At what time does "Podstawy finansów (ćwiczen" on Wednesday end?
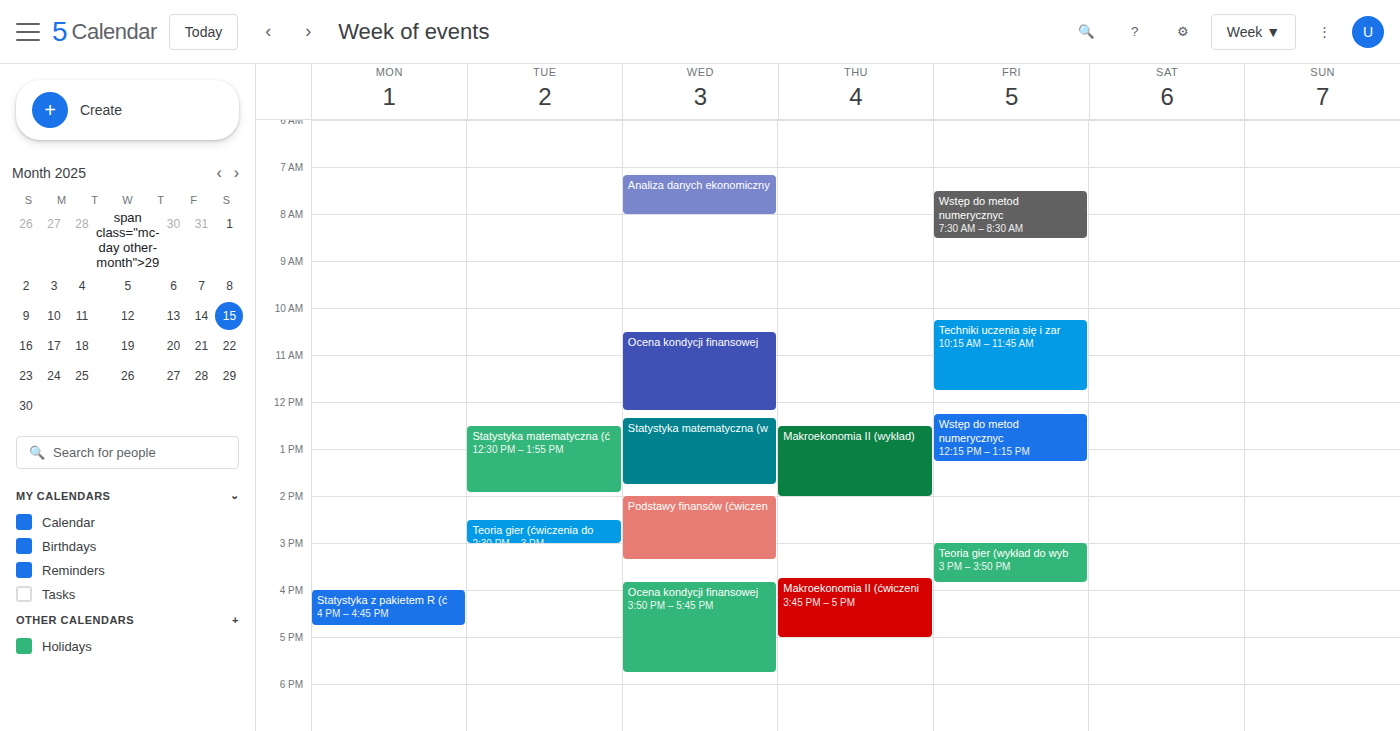
15:20